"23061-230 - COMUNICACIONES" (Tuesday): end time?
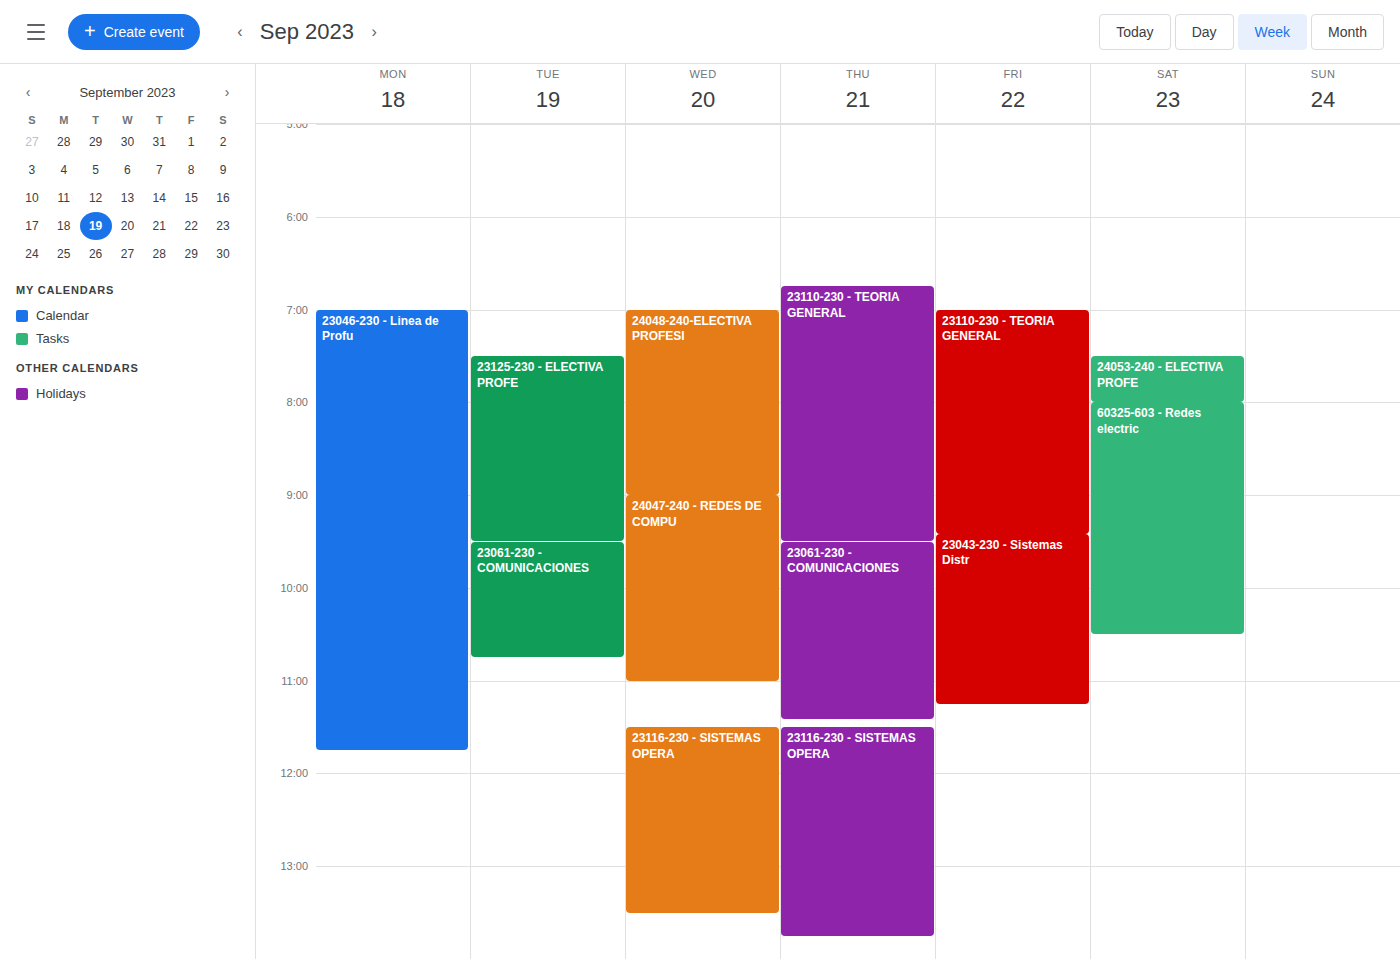
10:45 AM